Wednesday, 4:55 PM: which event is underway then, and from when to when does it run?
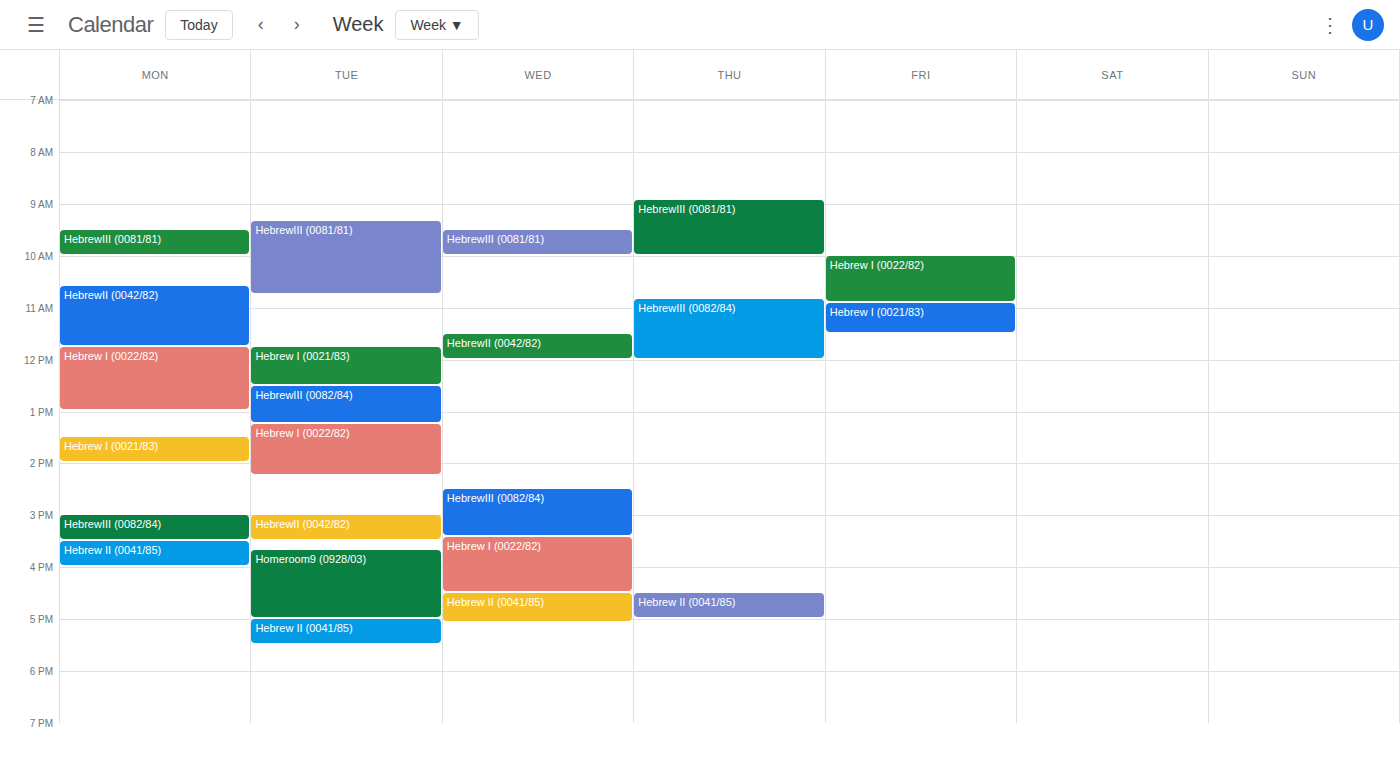
"Hebrew II (0041/85)", 4:30 PM to 5:05 PM